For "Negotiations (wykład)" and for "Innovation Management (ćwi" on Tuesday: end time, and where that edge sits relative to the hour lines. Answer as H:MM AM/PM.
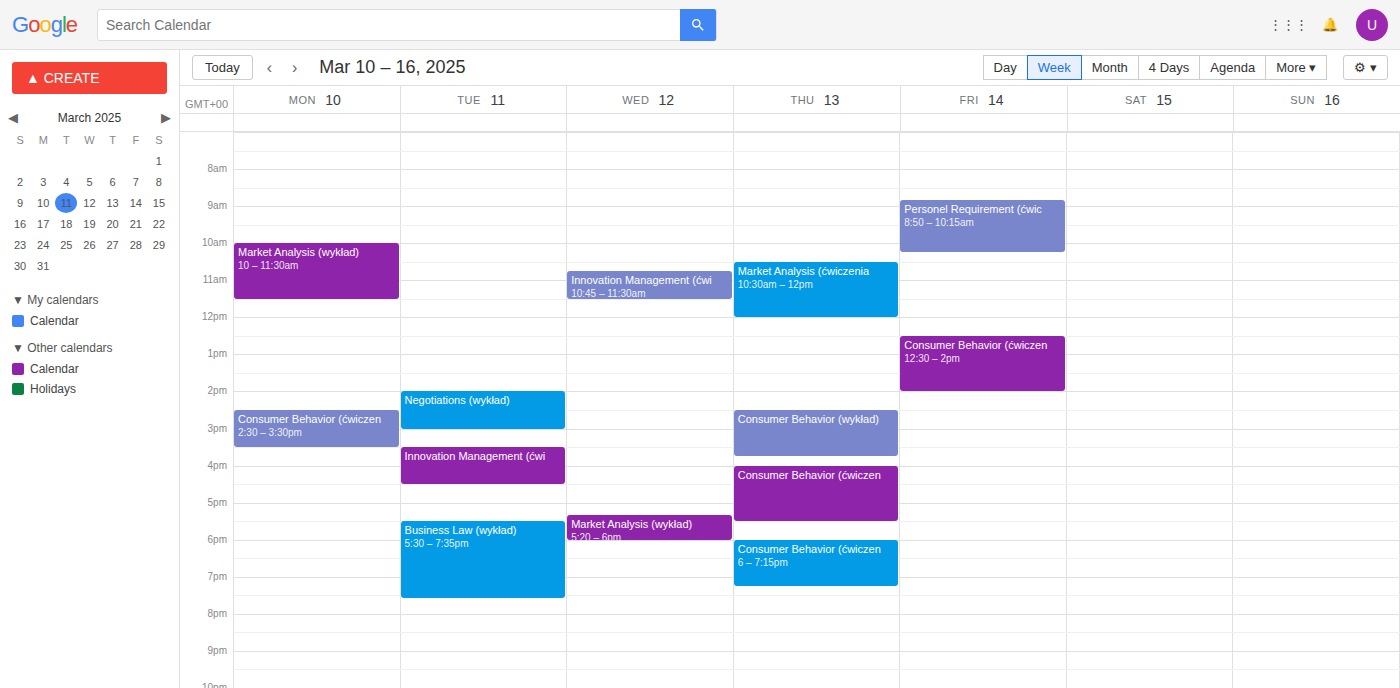
"Negotiations (wykład)": 3:00 PM, exactly on the 3 PM line. "Innovation Management (ćwi": 4:30 PM, halfway between the 4 PM and 5 PM lines.